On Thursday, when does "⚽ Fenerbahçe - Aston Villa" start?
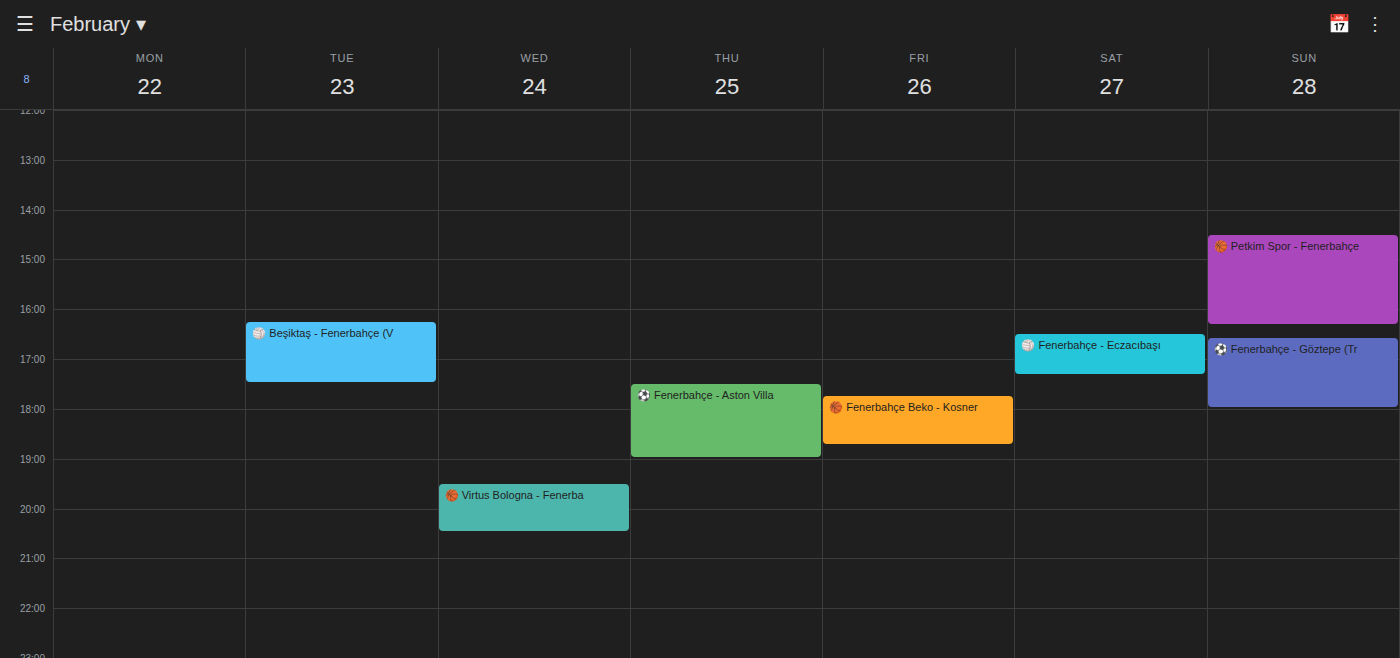
5:30 PM